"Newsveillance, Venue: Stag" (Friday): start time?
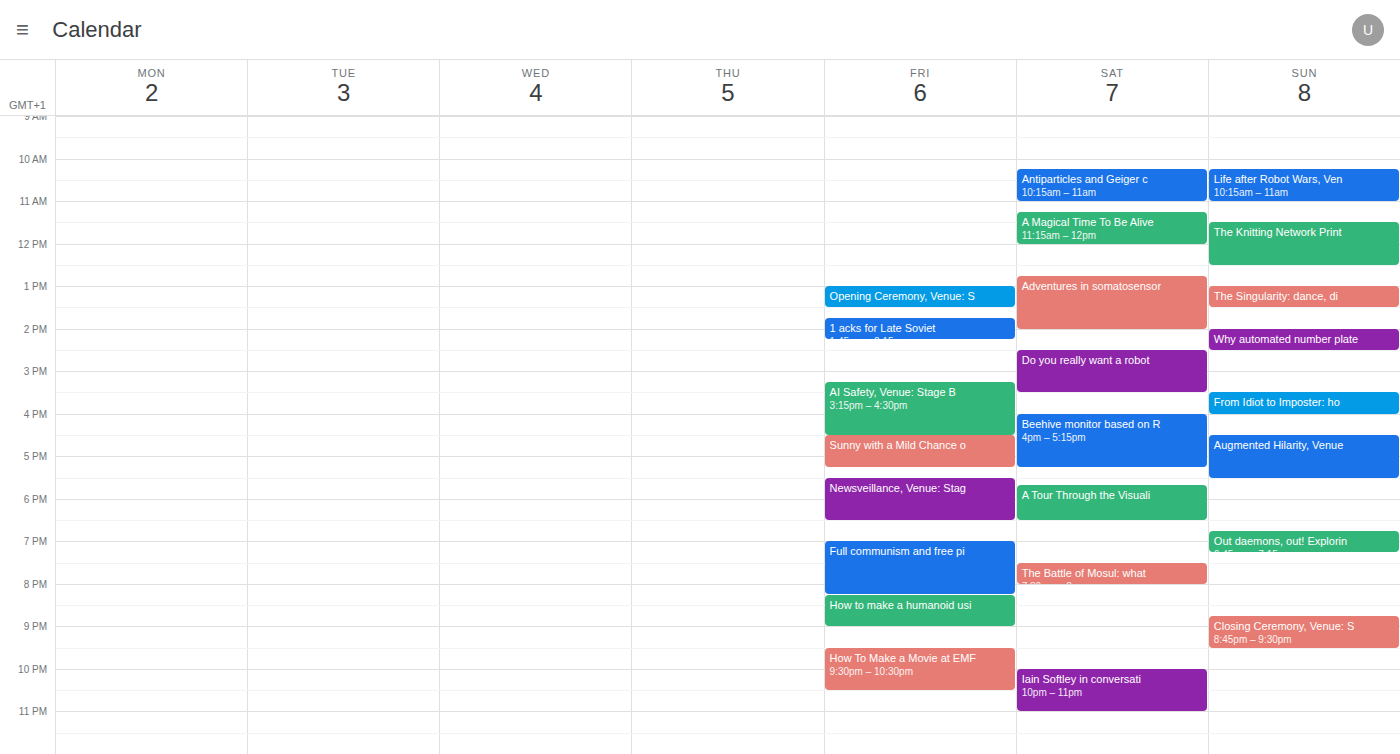
5:30 PM